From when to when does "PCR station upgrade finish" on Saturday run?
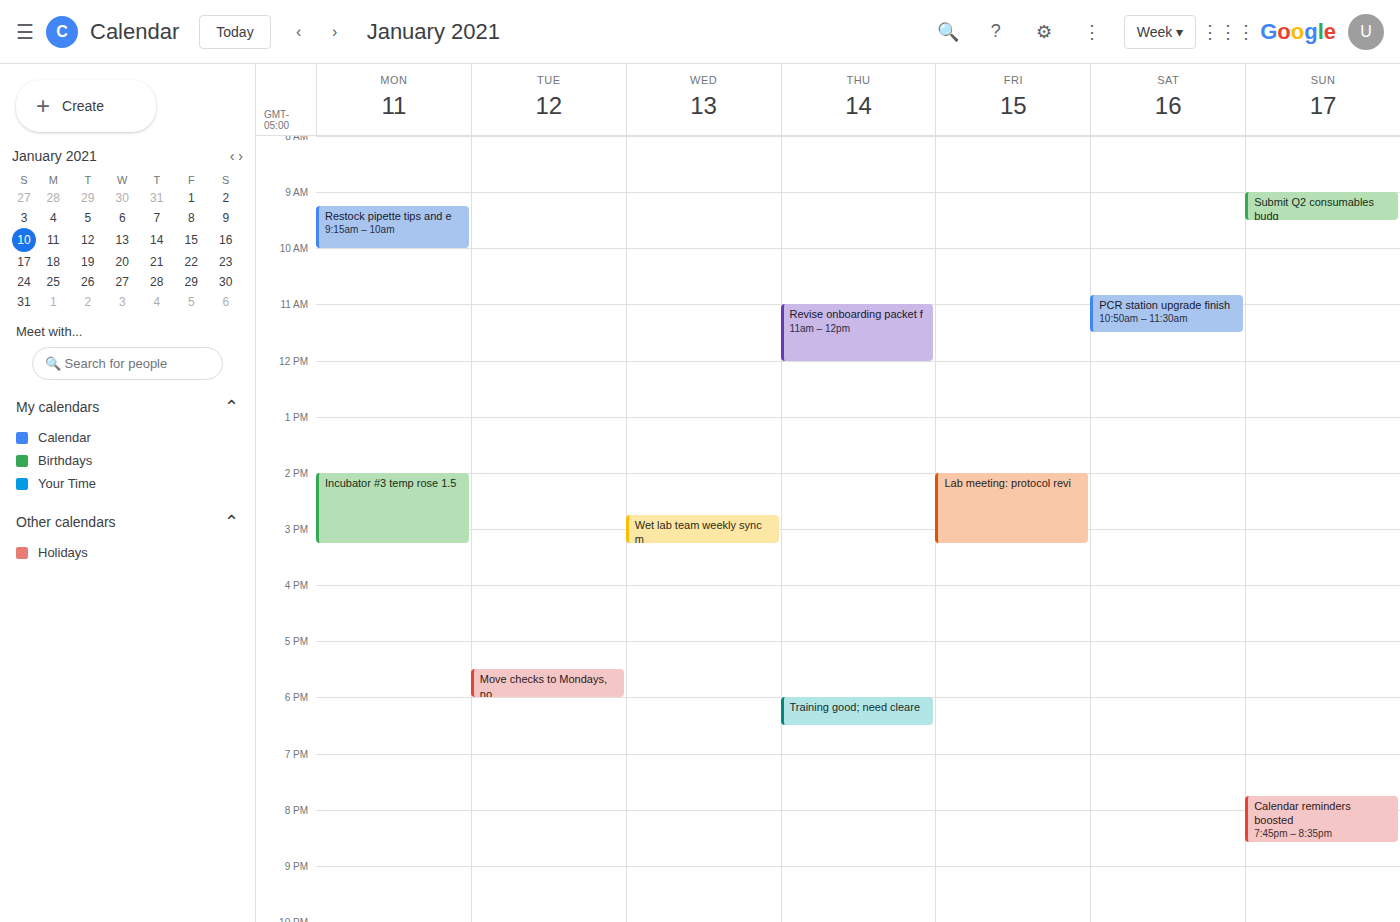
10:50 AM to 11:30 AM